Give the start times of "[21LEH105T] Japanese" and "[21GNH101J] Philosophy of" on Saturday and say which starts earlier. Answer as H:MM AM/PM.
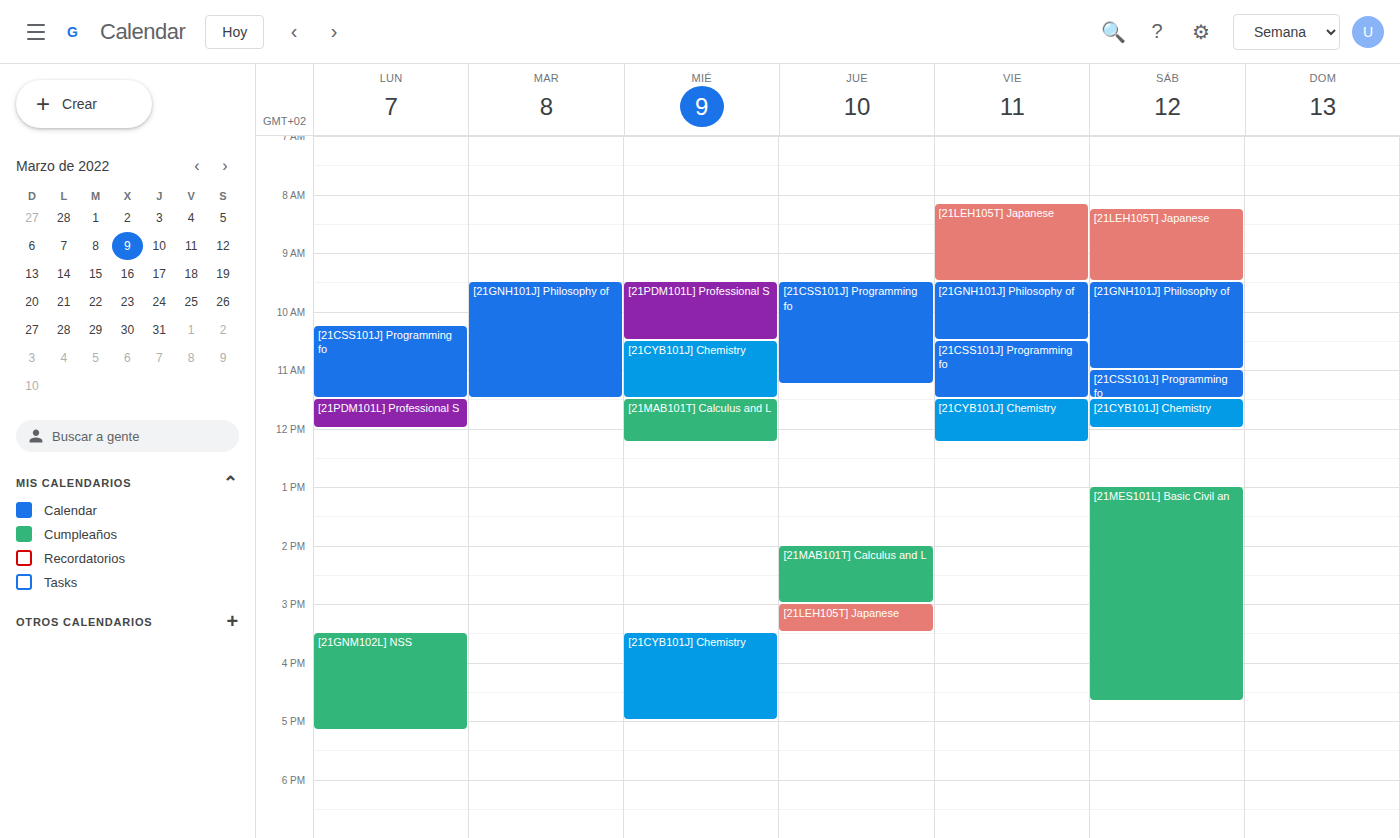
"[21LEH105T] Japanese" 8:15 AM; "[21GNH101J] Philosophy of" 9:30 AM.